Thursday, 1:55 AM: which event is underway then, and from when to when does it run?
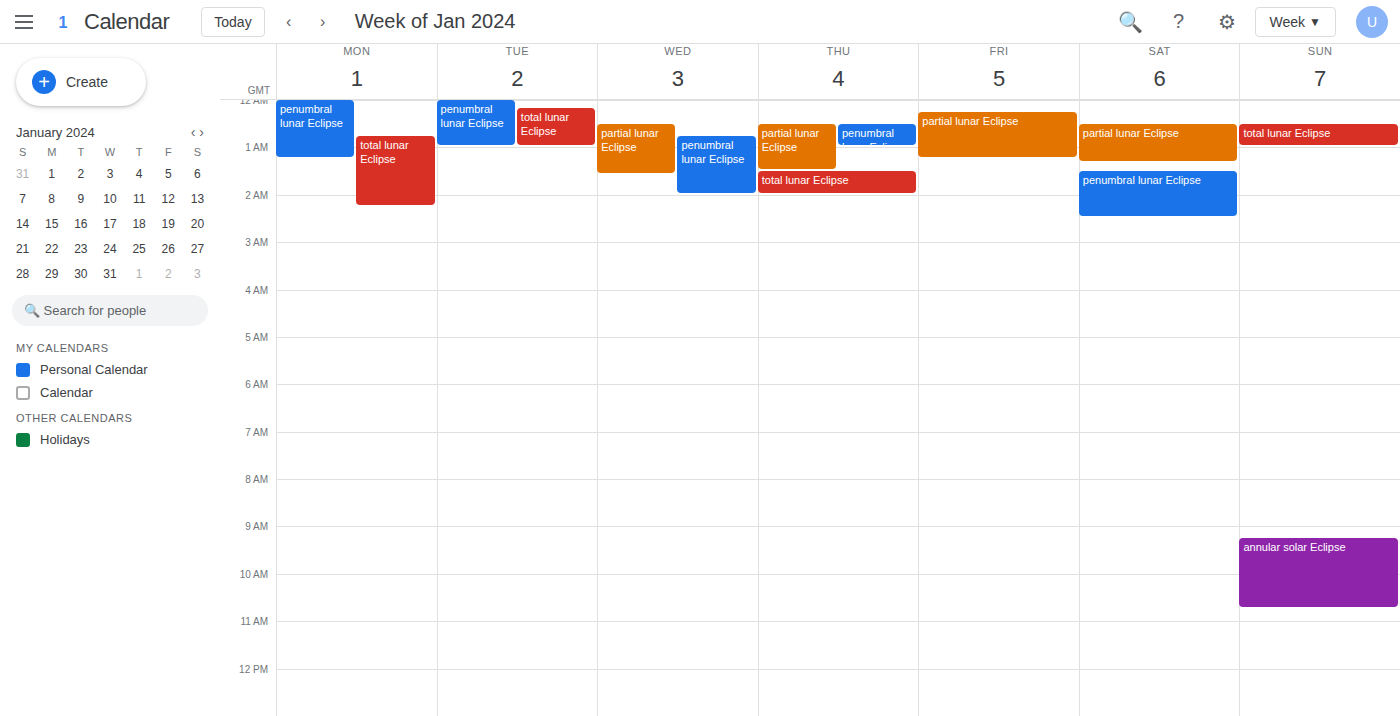
"total lunar Eclipse", 1:30 AM to 2:00 AM